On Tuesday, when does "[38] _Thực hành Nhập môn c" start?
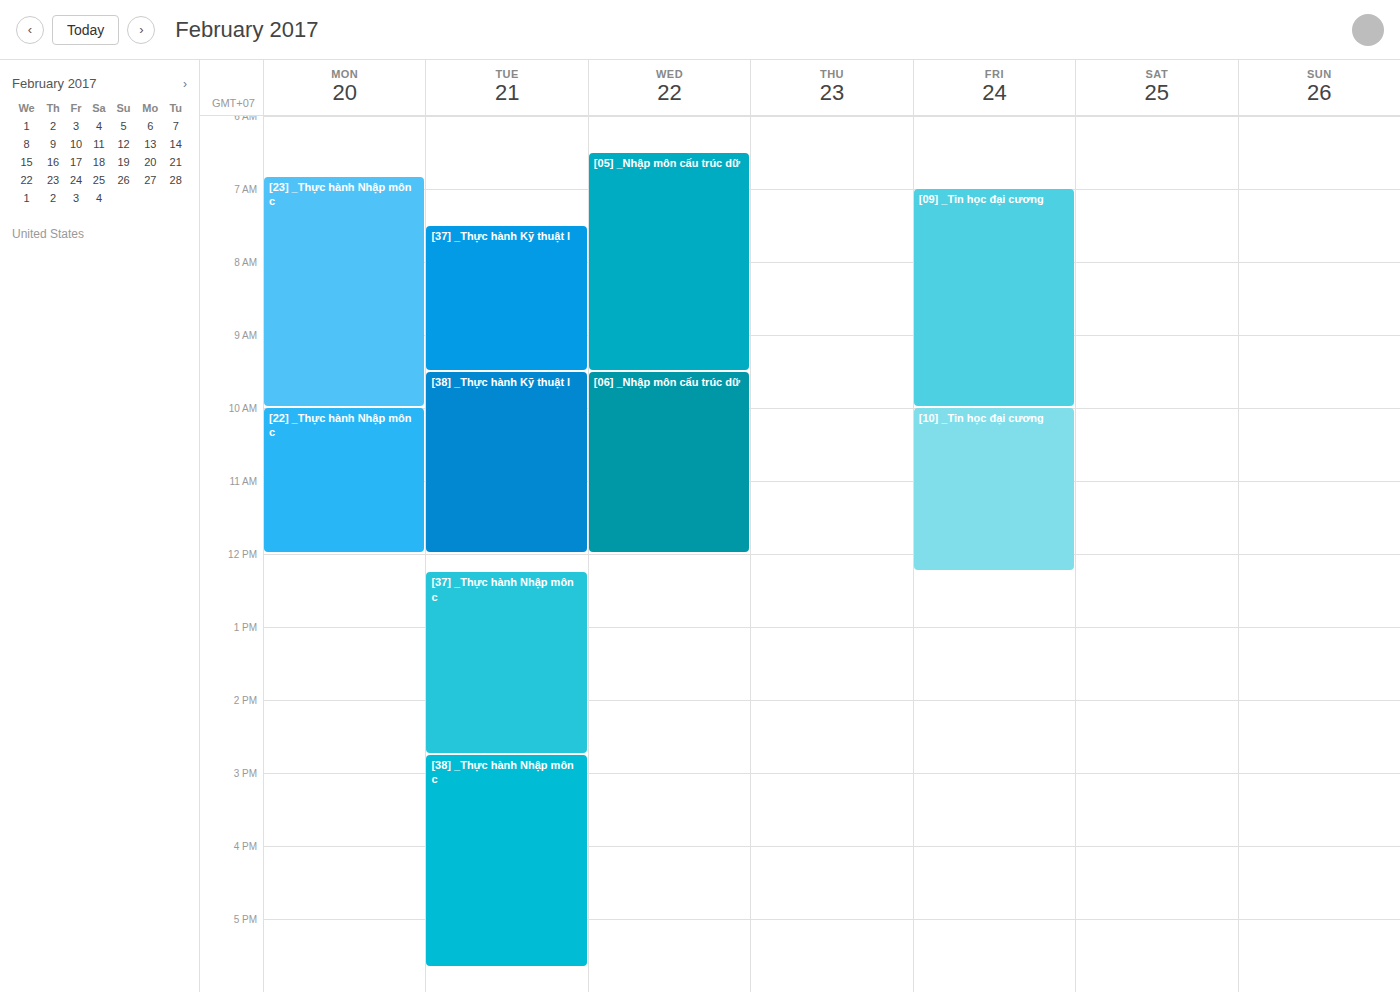
2:45 PM